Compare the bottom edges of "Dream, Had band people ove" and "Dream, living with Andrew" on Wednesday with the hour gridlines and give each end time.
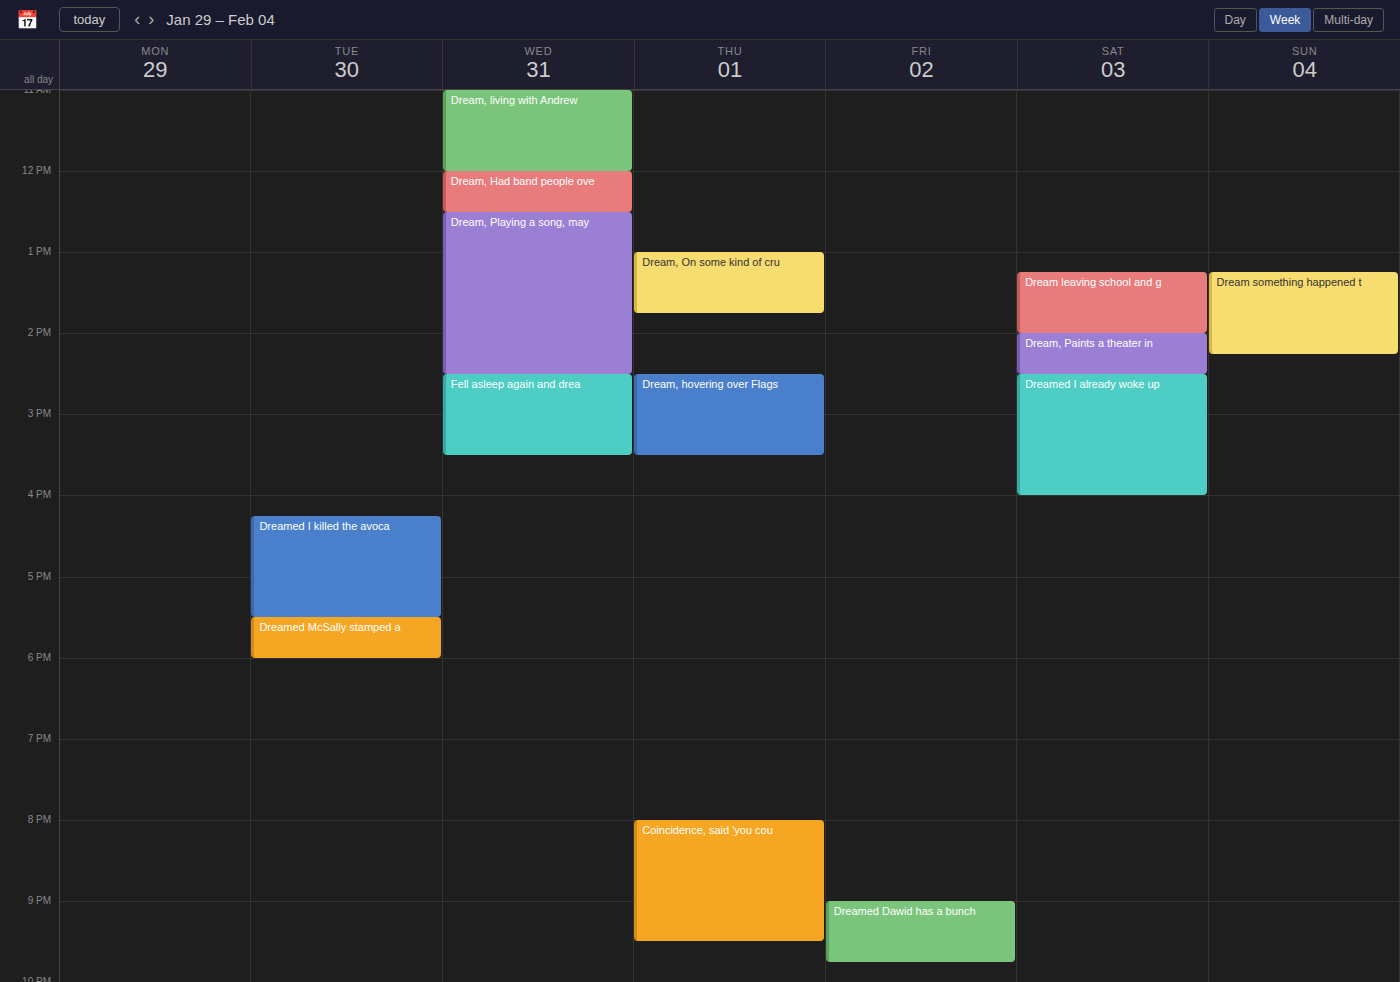
"Dream, Had band people ove": 12:30 PM, halfway between the 12 PM and 1 PM lines. "Dream, living with Andrew": 12:00 PM, exactly on the 12 PM line.